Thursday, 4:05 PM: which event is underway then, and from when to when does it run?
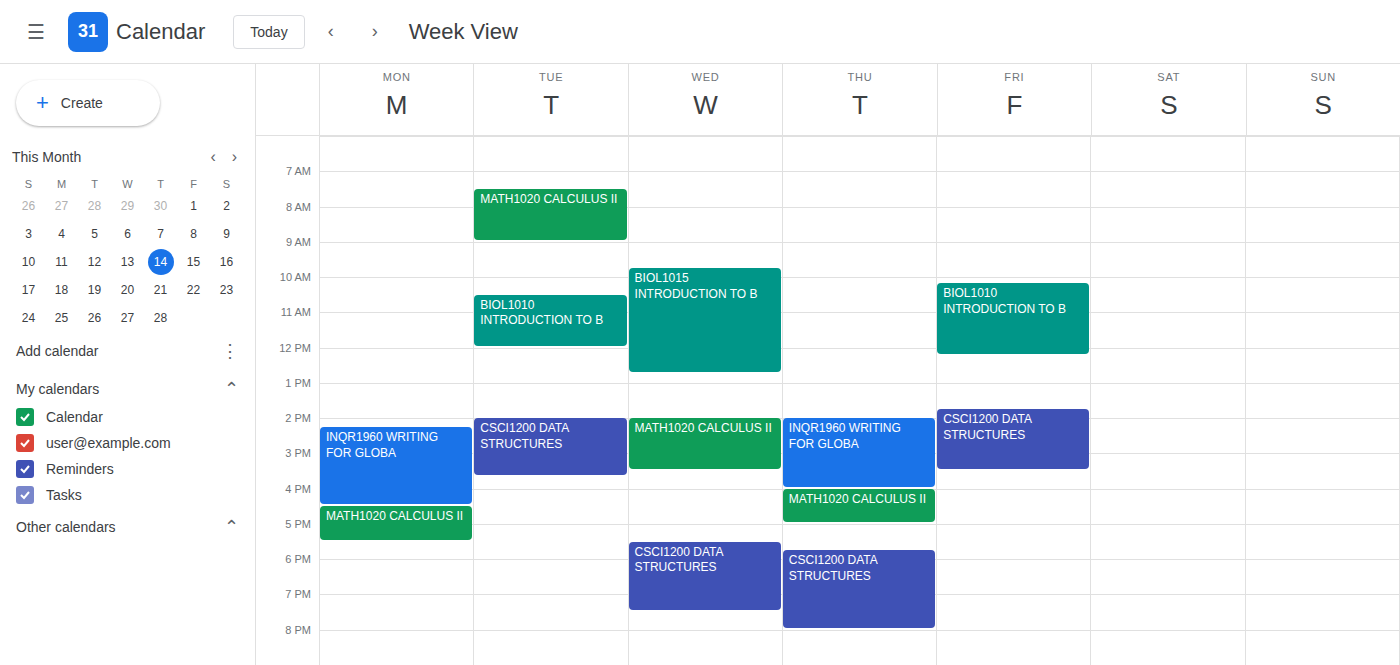
"MATH1020 CALCULUS II", 4:00 PM to 5:00 PM